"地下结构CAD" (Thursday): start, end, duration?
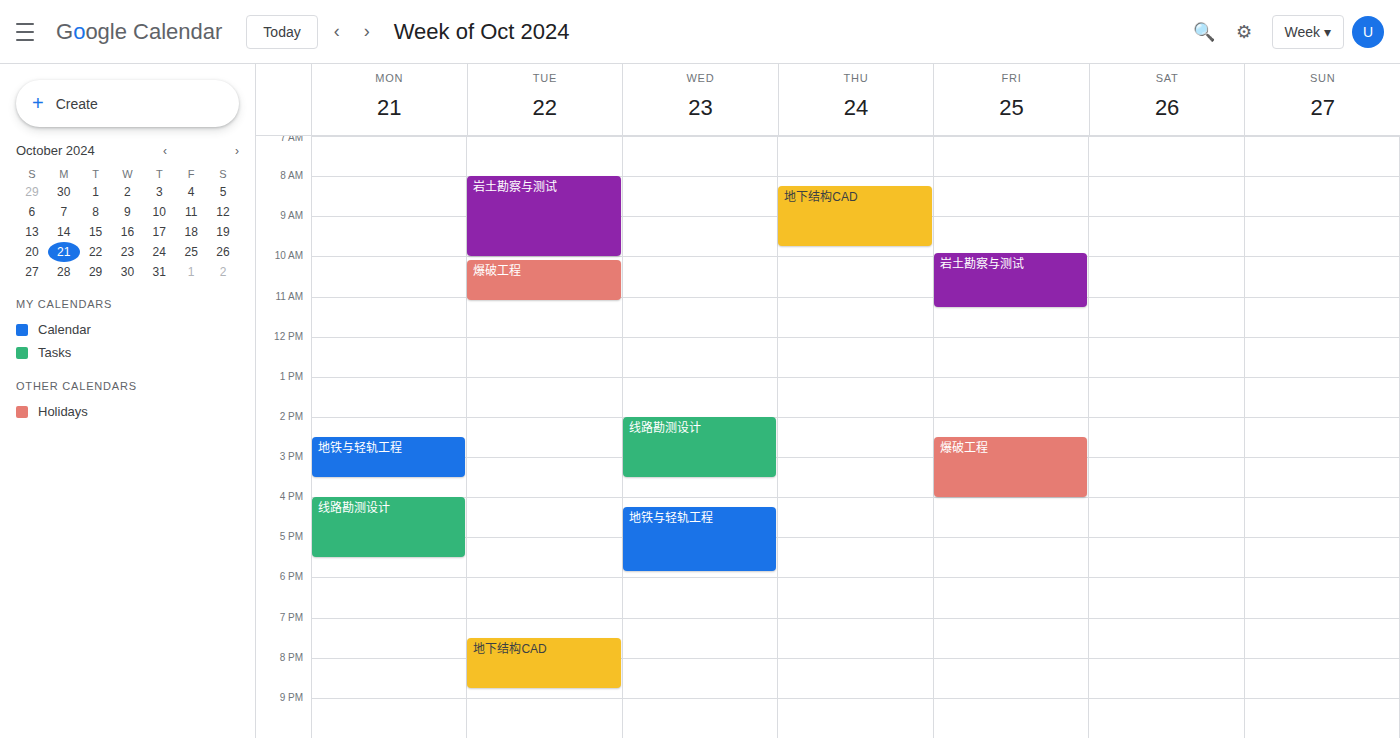
08:15 to 09:45, 1 hour 30 minutes